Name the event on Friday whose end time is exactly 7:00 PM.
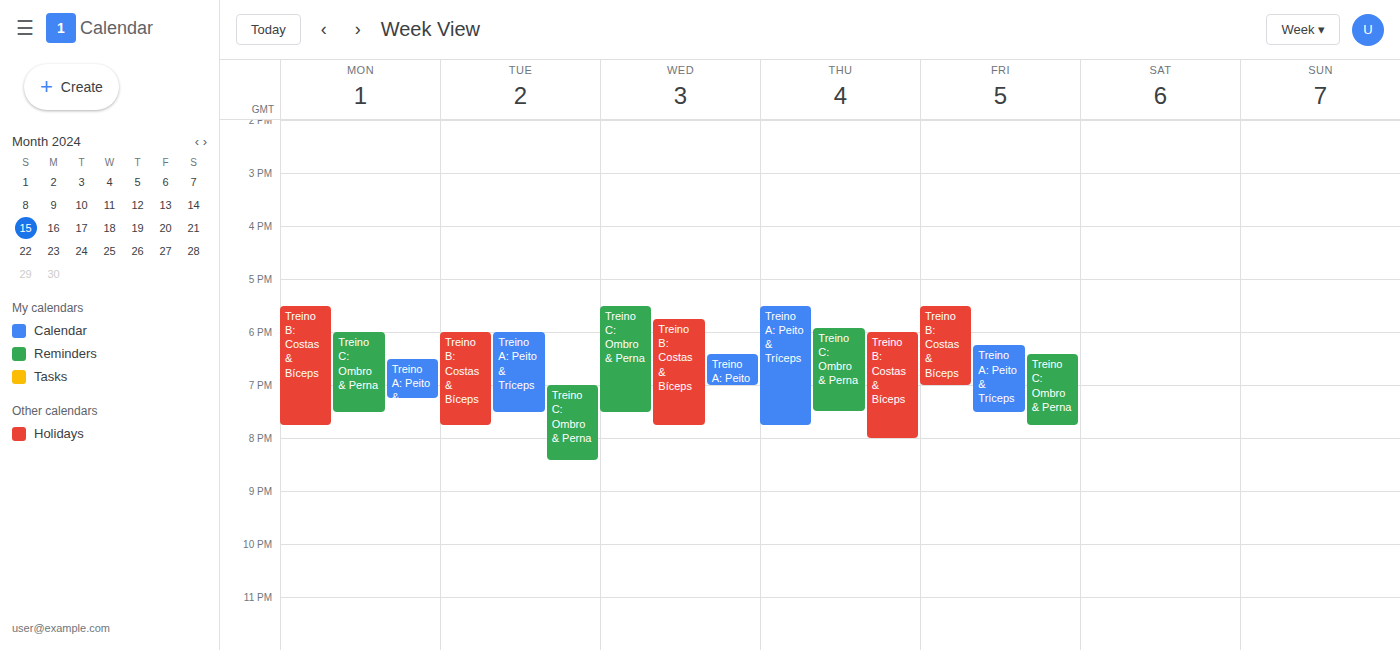
"Treino B: Costas & Bíceps"